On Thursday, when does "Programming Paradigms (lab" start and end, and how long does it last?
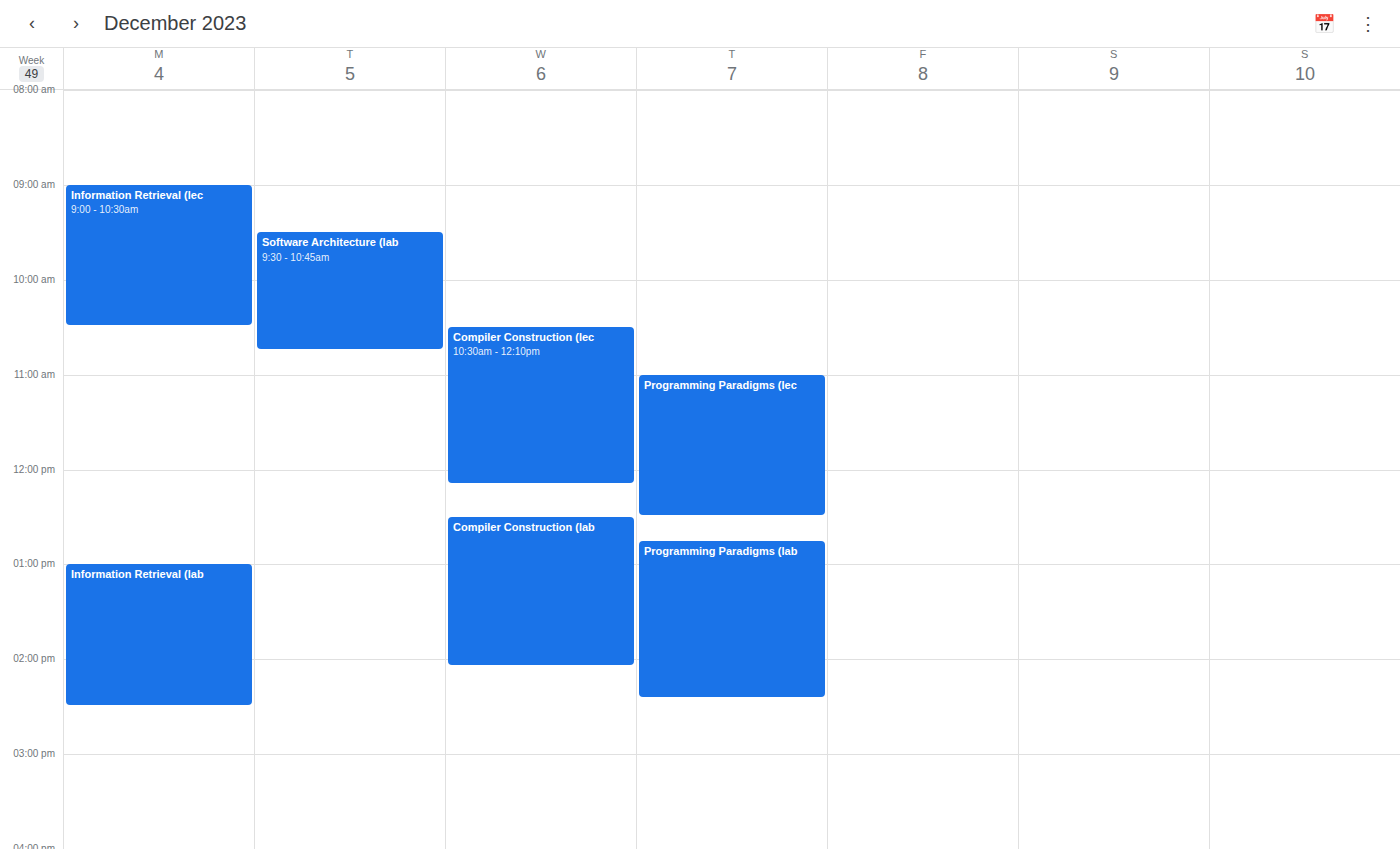
12:45 PM to 2:25 PM, 1 hour 40 minutes